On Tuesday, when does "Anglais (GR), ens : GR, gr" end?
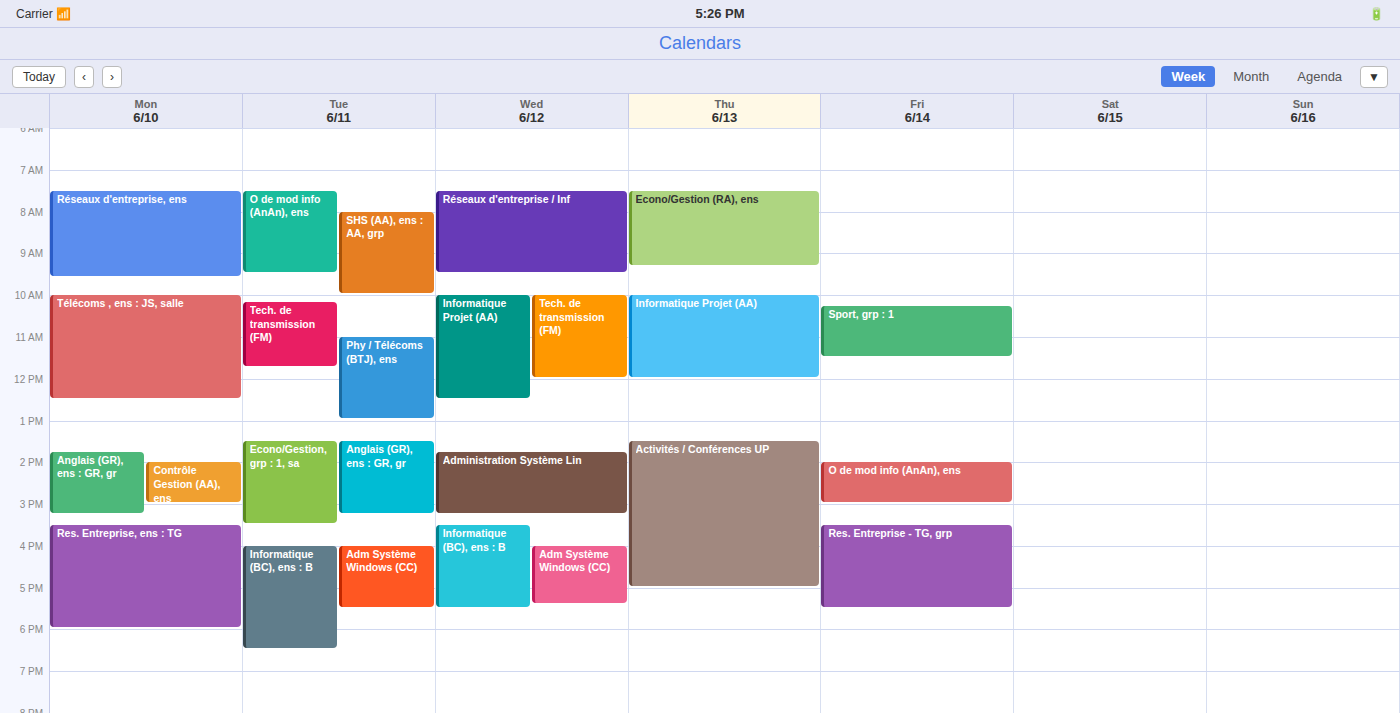
15:15